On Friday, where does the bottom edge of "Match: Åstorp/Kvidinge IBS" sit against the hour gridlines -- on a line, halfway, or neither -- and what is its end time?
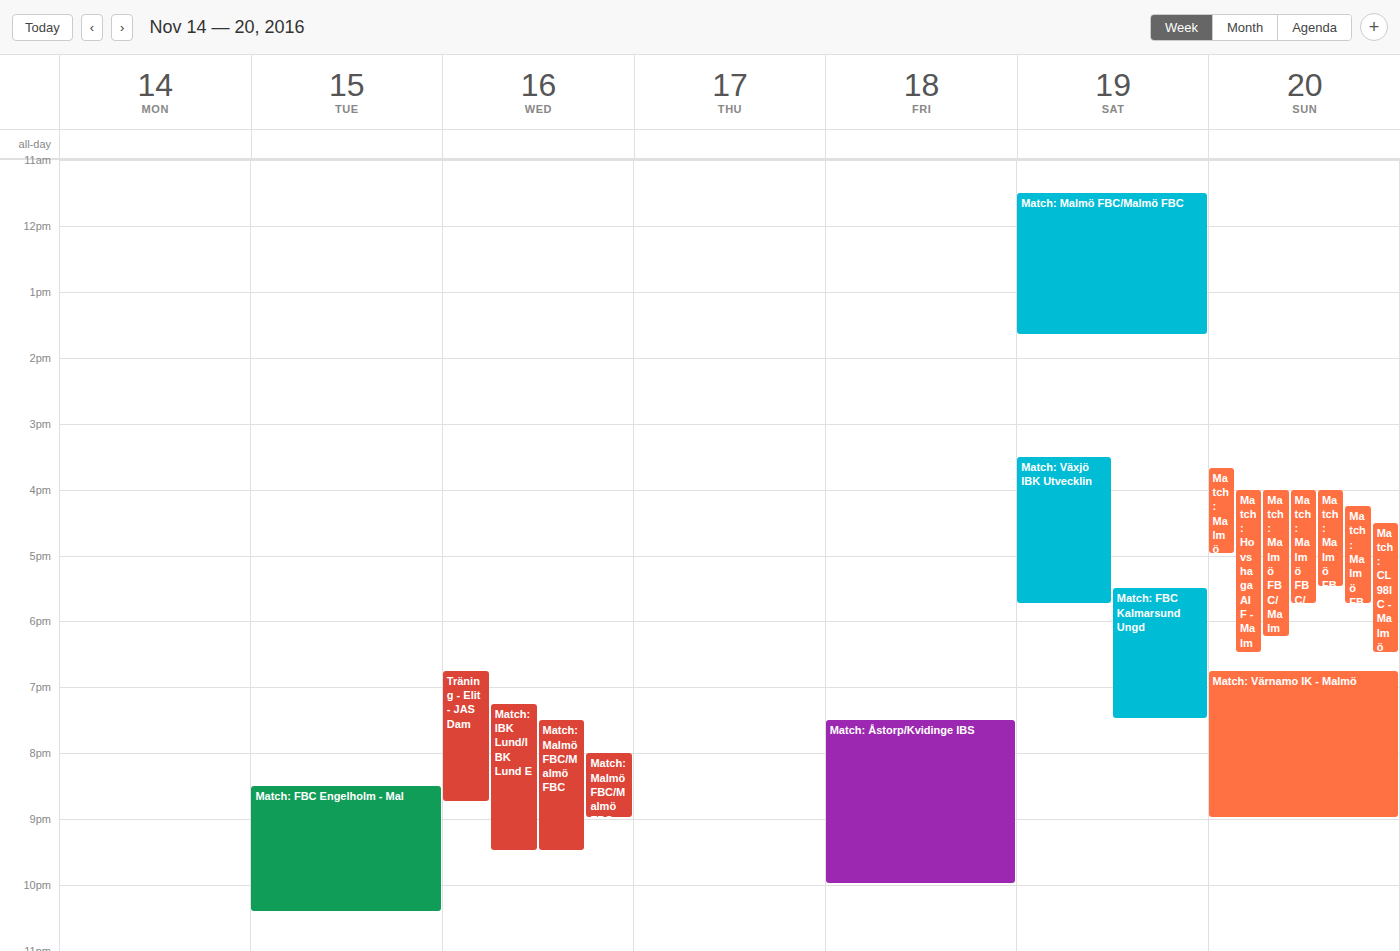
22:00 -- exactly on the 22:00 line.